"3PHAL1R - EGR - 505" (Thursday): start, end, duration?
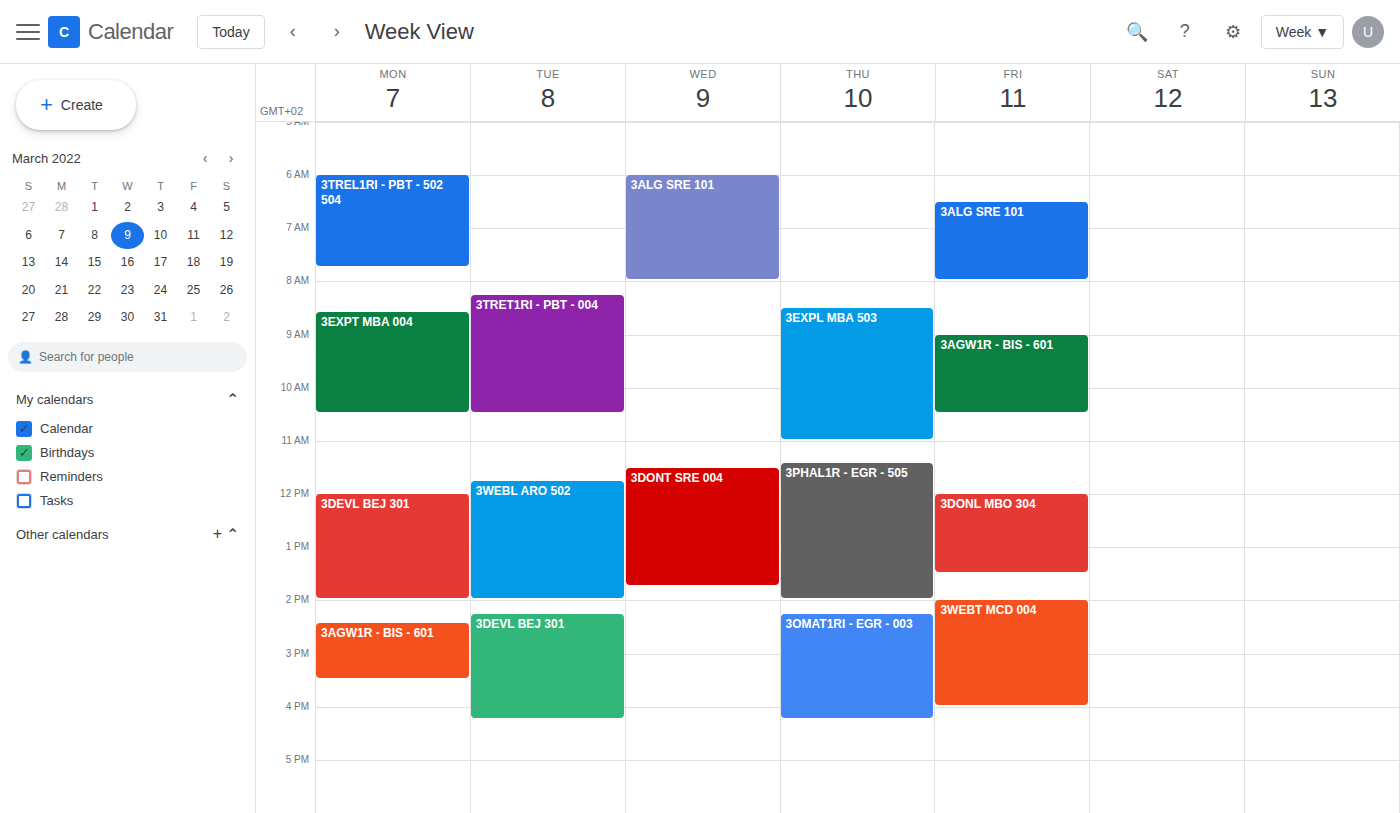
11:25 AM to 2:00 PM, 2 hours 35 minutes